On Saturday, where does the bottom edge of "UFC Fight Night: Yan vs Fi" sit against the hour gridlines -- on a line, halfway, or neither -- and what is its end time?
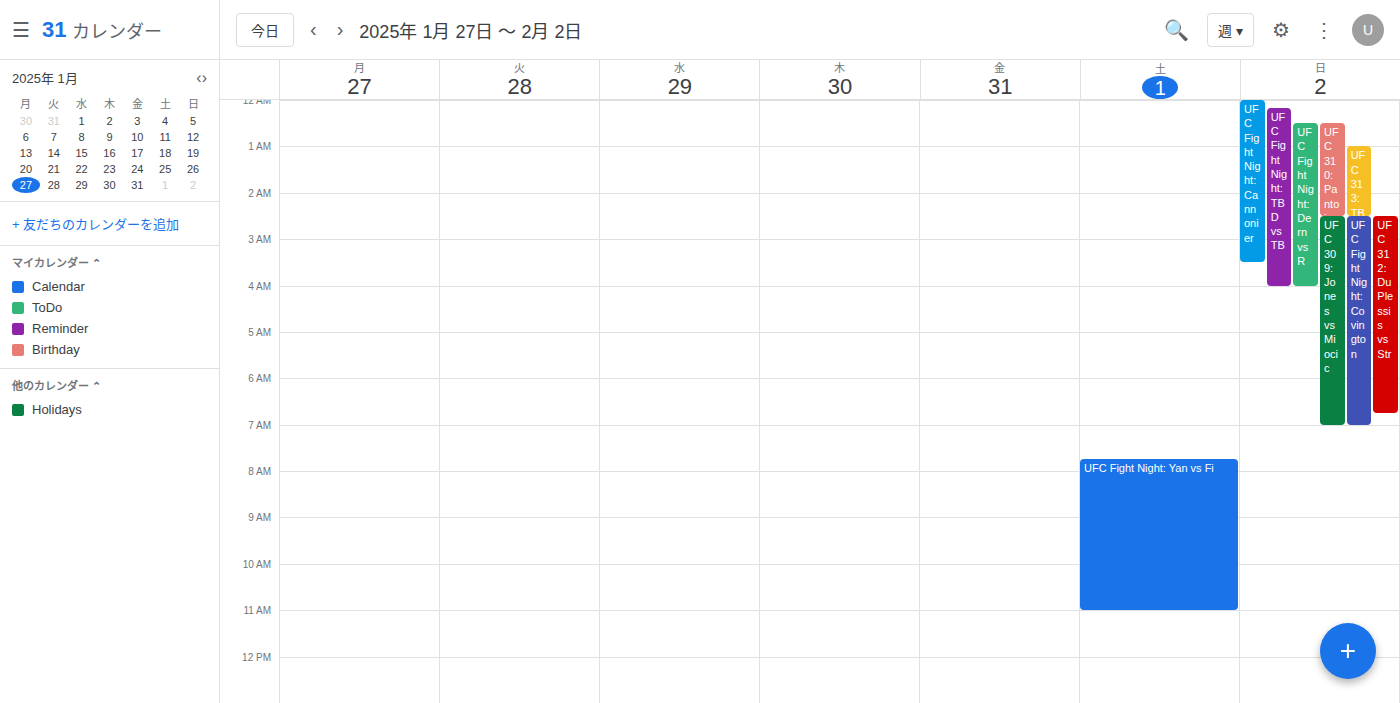
11:00 AM -- exactly on the 11 AM line.